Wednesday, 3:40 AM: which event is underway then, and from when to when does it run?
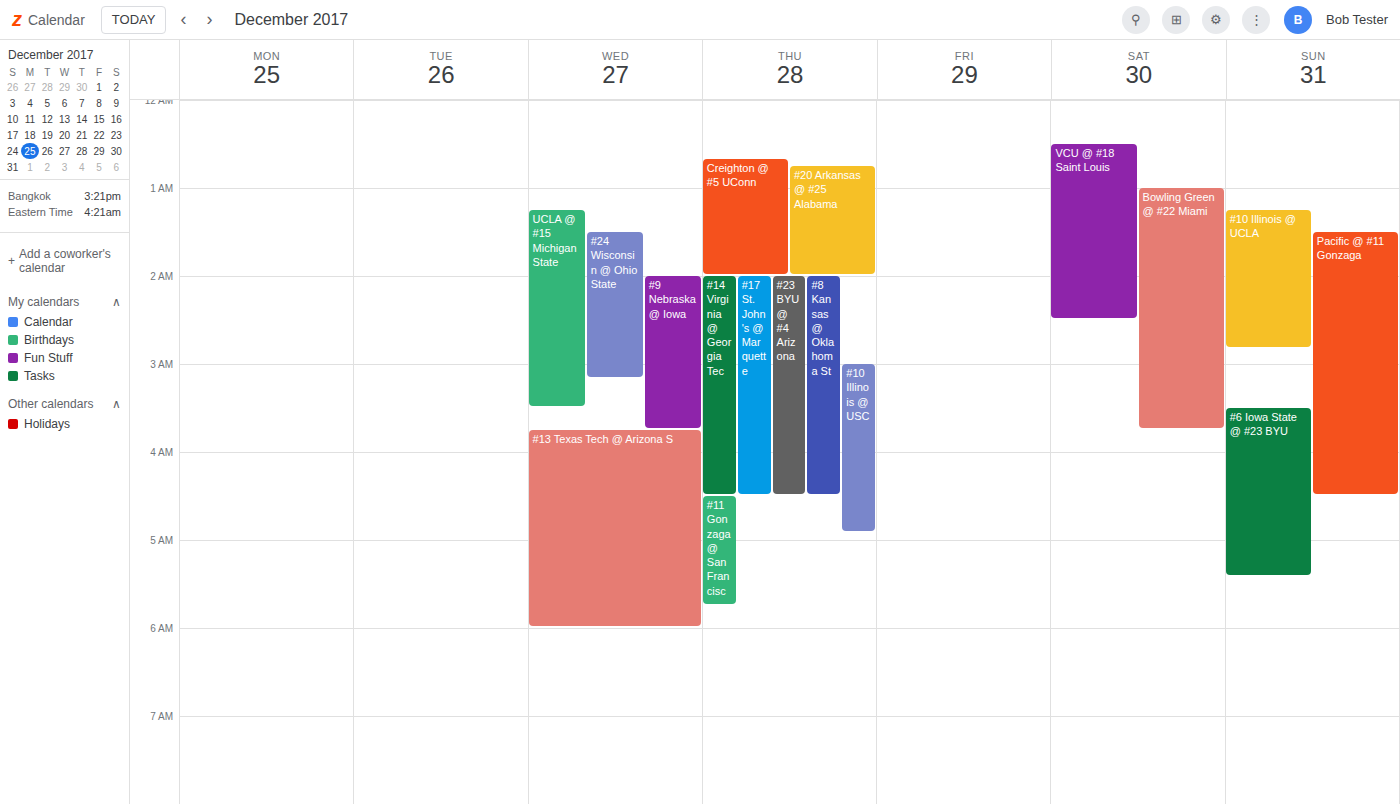
"#9 Nebraska @ Iowa", 2:00 AM to 3:45 AM